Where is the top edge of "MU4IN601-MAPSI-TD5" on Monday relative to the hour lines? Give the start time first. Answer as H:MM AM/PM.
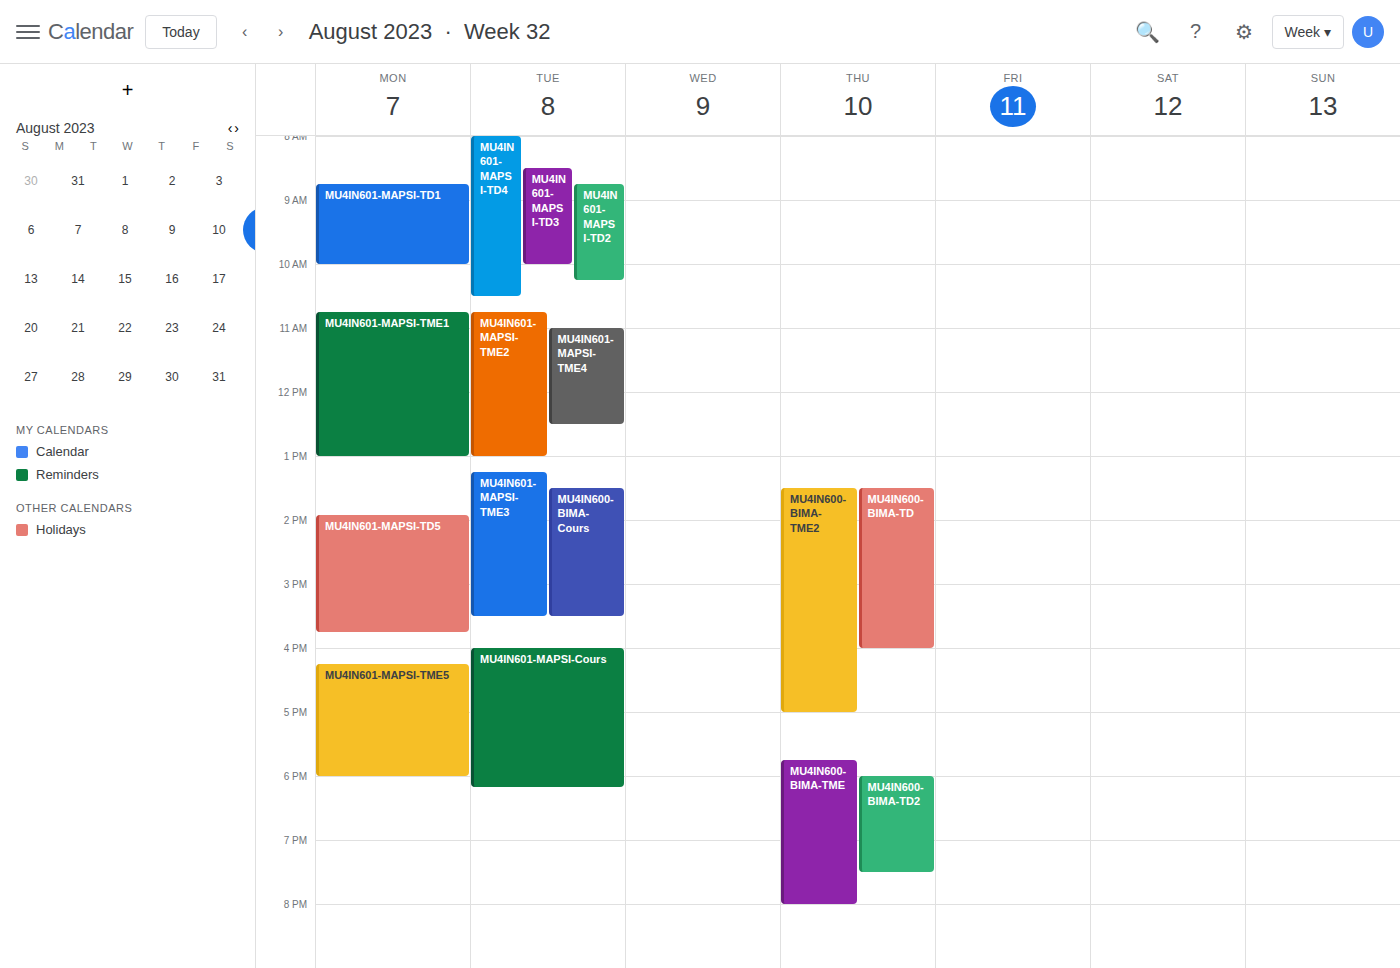
1:55 PM -- neither: 55 minutes below the 1 PM line and 5 minutes above the 2 PM line.